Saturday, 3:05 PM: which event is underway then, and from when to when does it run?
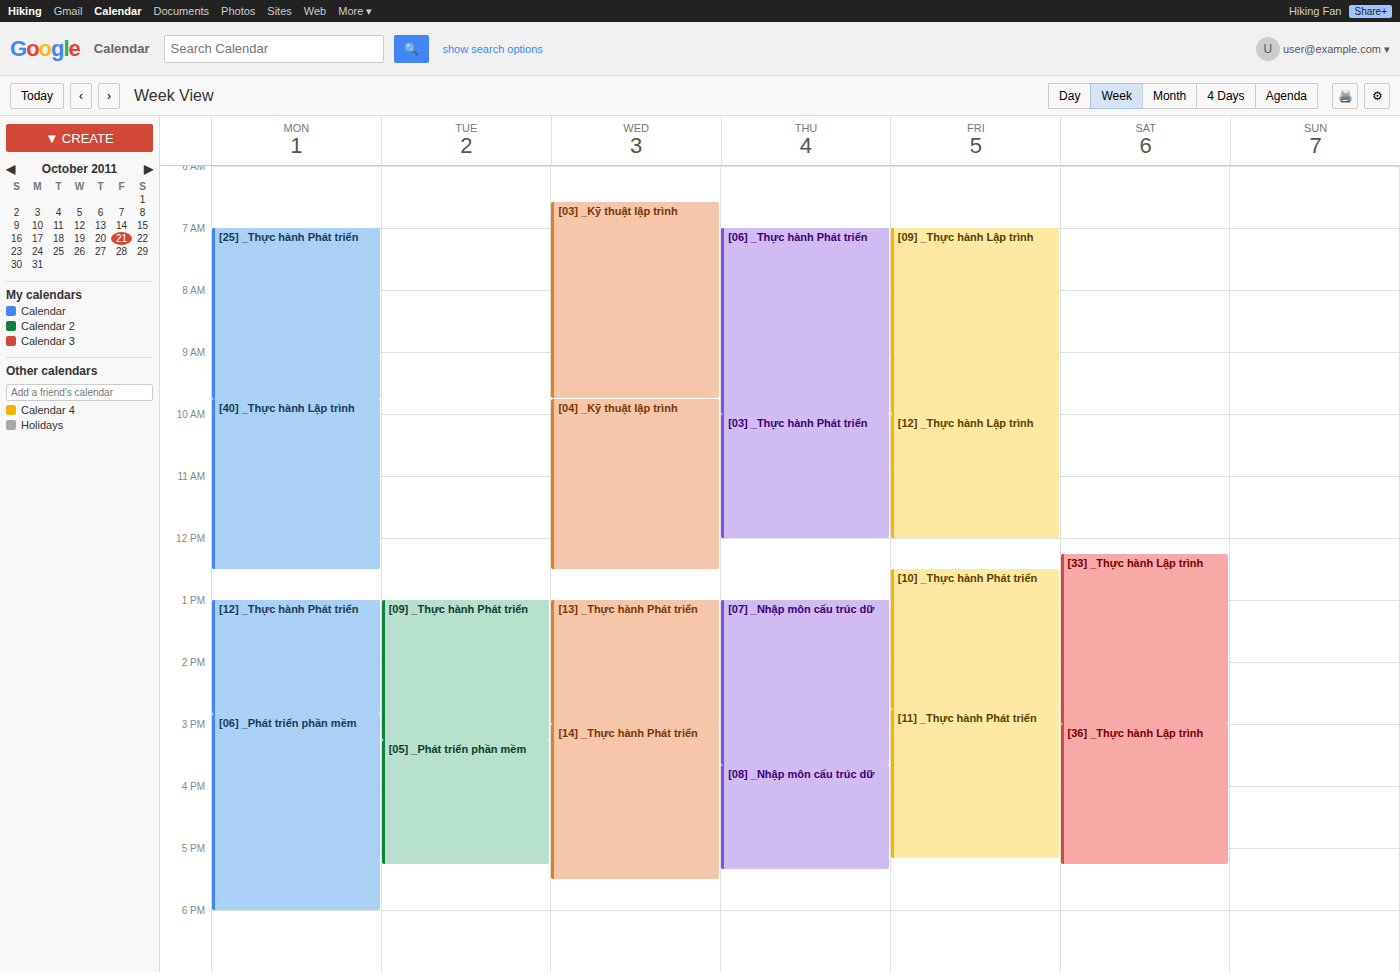
"[36] _Thực hành Lập trình", 3:00 PM to 5:15 PM